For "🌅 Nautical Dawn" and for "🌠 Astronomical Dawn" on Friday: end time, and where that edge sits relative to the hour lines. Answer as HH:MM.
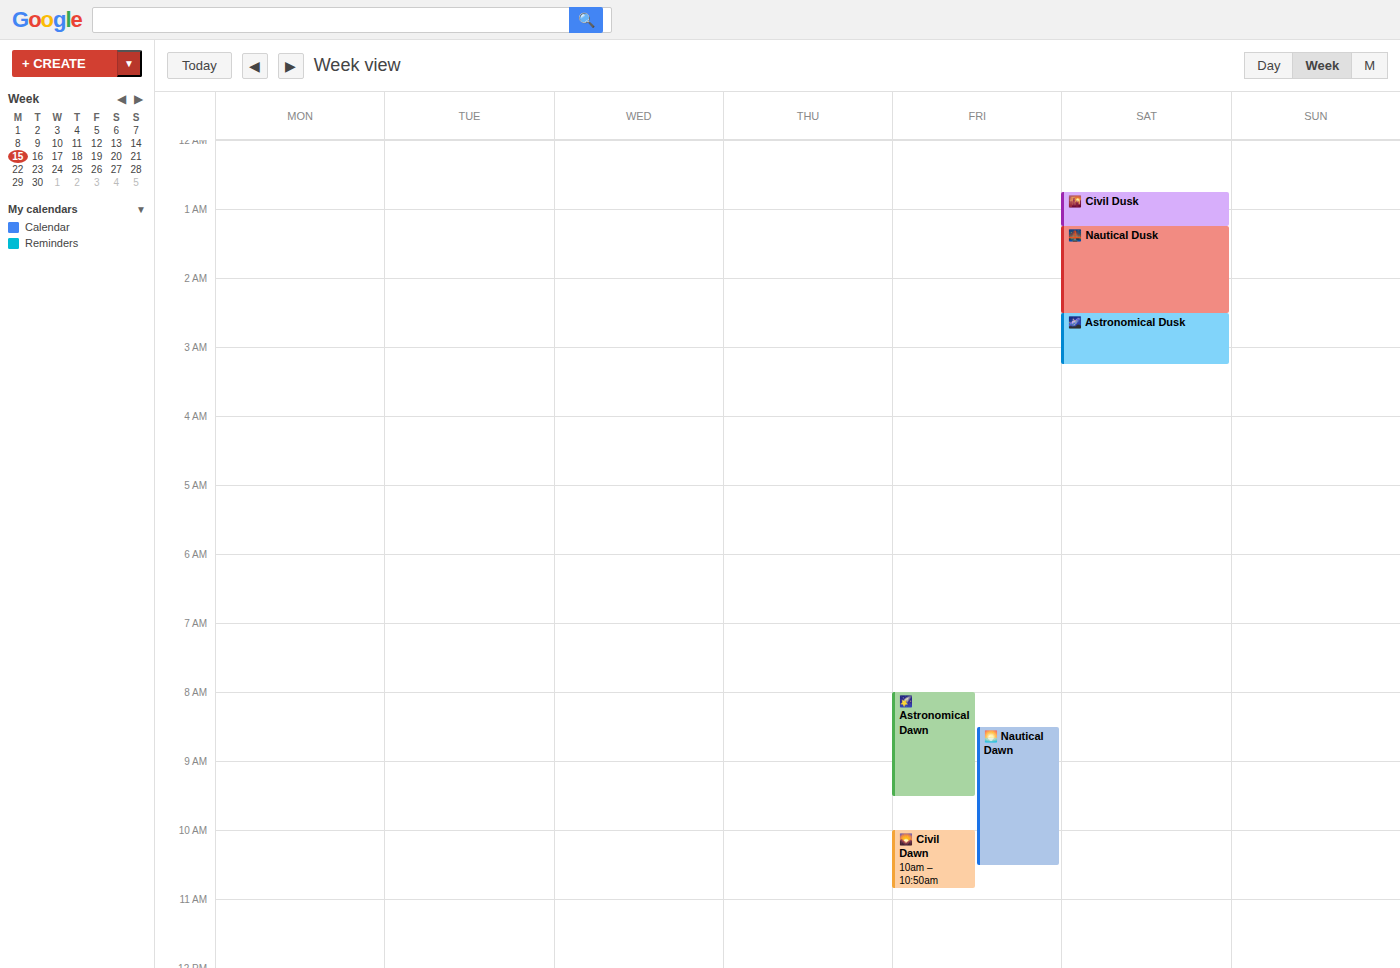
"🌅 Nautical Dawn": 10:30, halfway between the 10:00 and 11:00 lines. "🌠 Astronomical Dawn": 09:30, halfway between the 09:00 and 10:00 lines.